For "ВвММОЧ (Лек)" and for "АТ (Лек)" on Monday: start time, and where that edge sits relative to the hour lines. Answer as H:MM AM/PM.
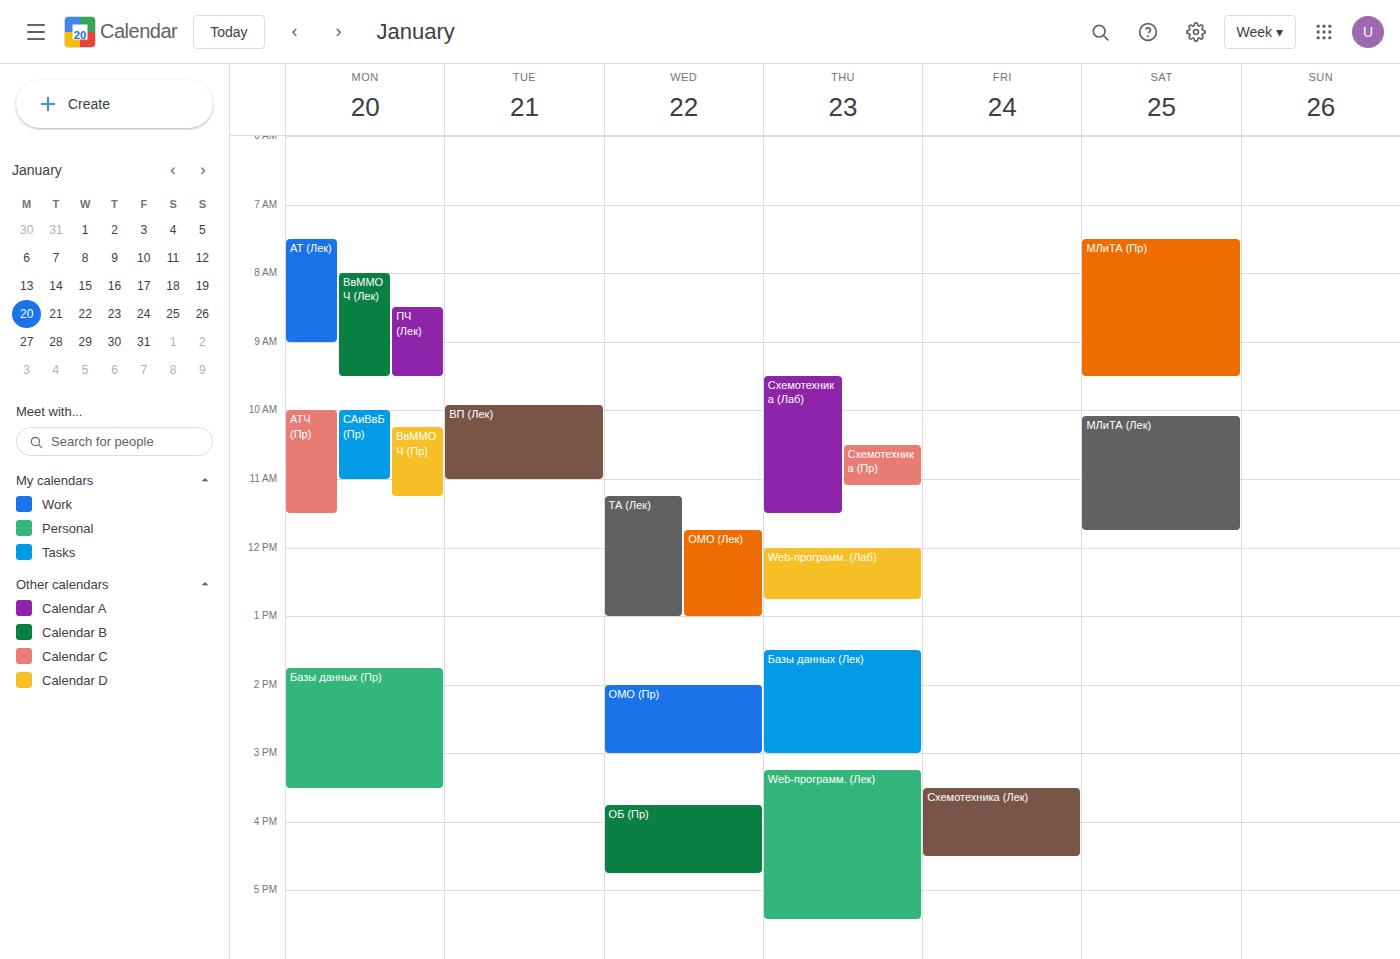
"ВвММОЧ (Лек)": 8:00 AM, exactly on the 8 AM line. "АТ (Лек)": 7:30 AM, halfway between the 7 AM and 8 AM lines.